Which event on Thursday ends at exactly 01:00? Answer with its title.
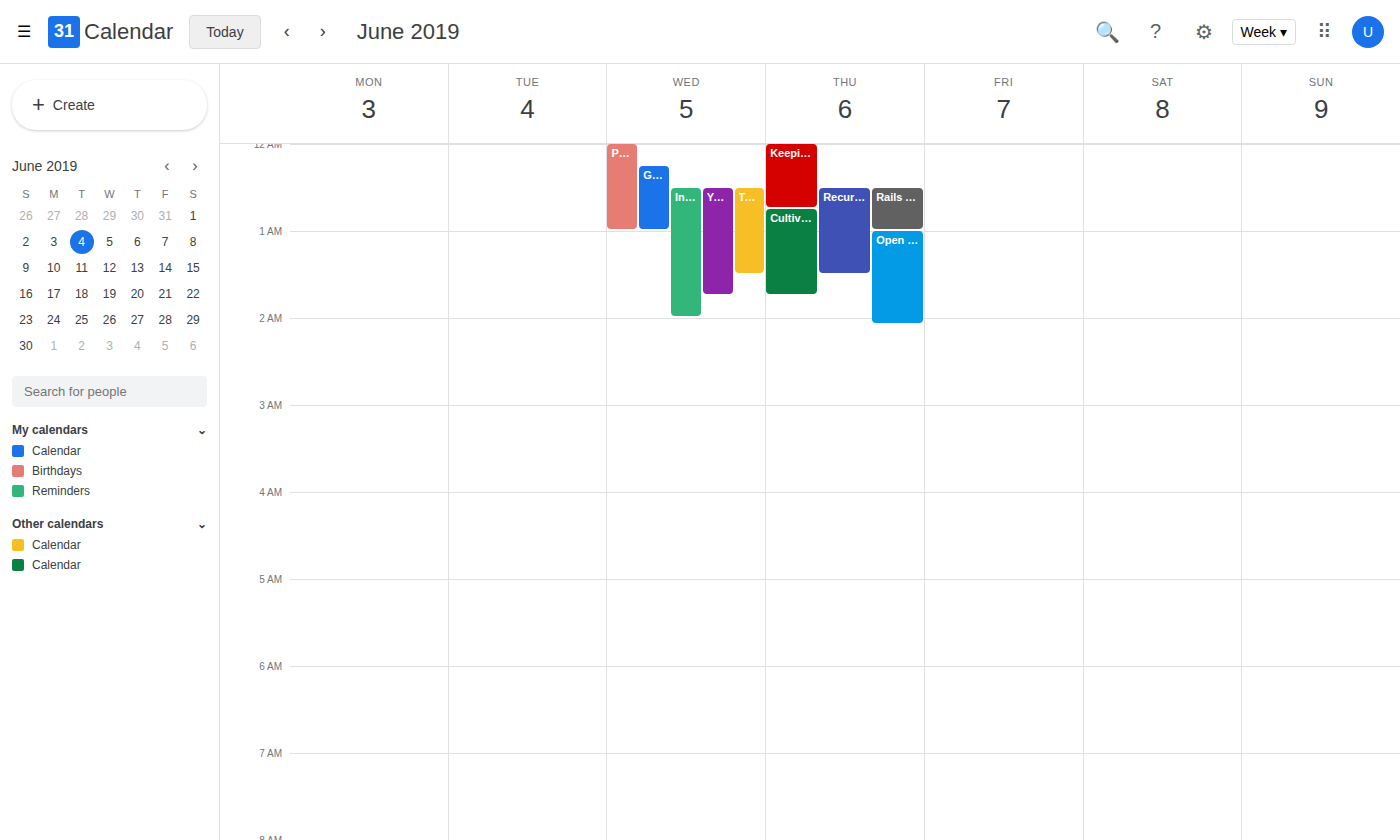
"Rails APIs: The Next Gener"